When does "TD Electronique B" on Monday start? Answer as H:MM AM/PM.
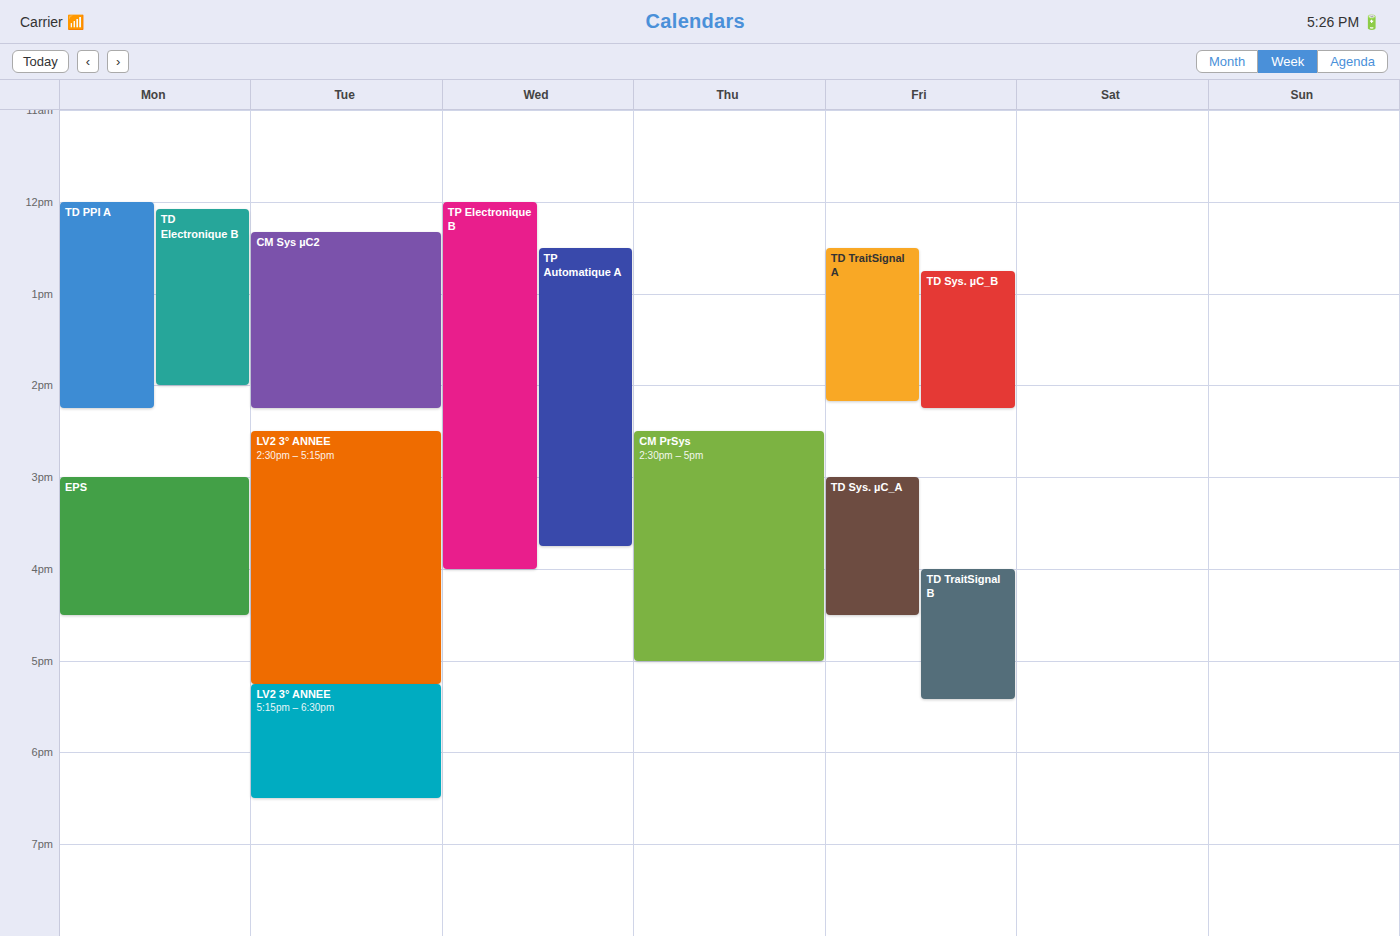
12:05 PM